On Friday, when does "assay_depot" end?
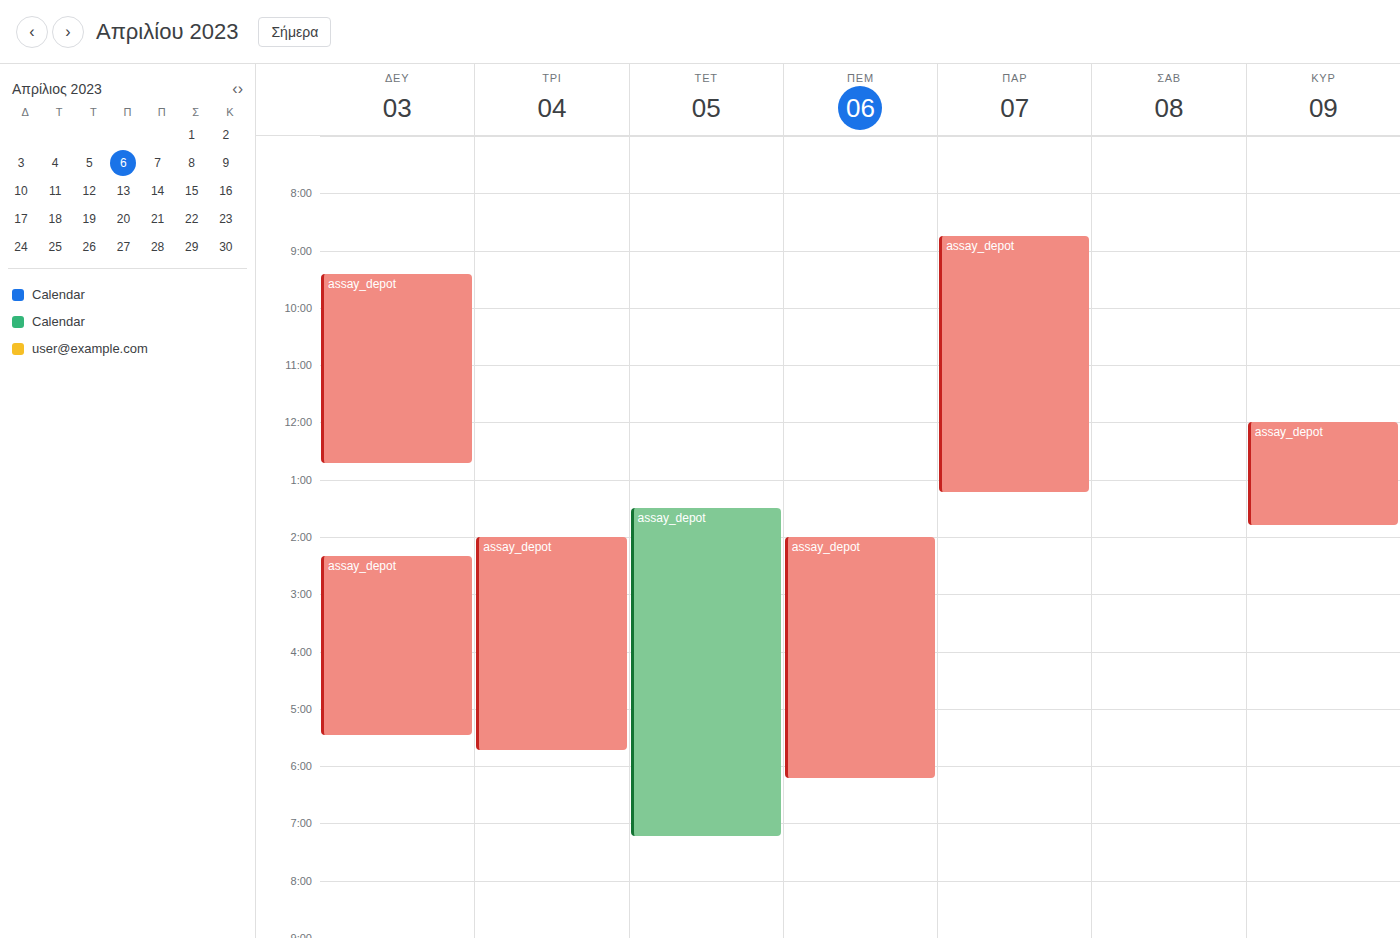
1:15 PM